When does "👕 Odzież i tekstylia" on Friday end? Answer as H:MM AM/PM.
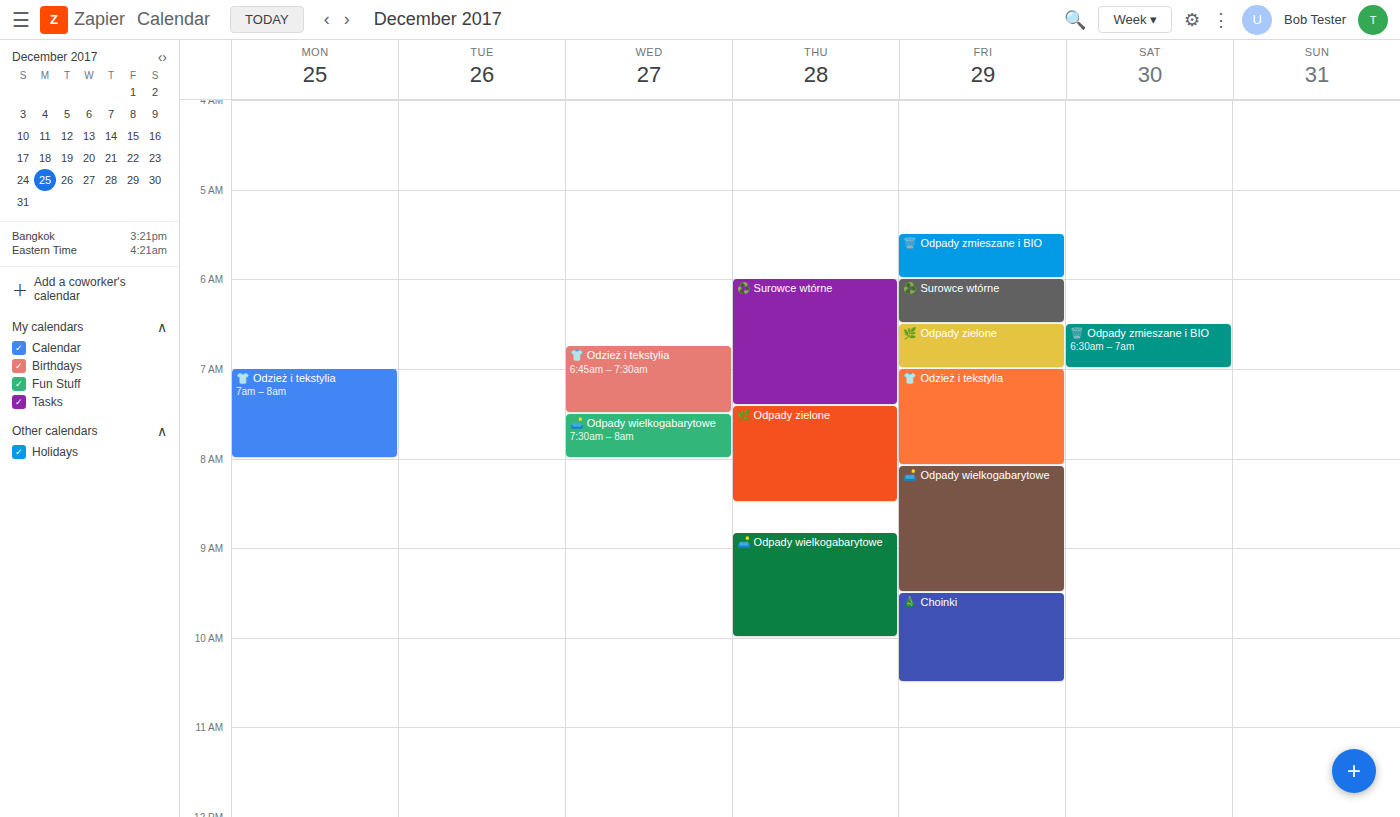
8:05 AM